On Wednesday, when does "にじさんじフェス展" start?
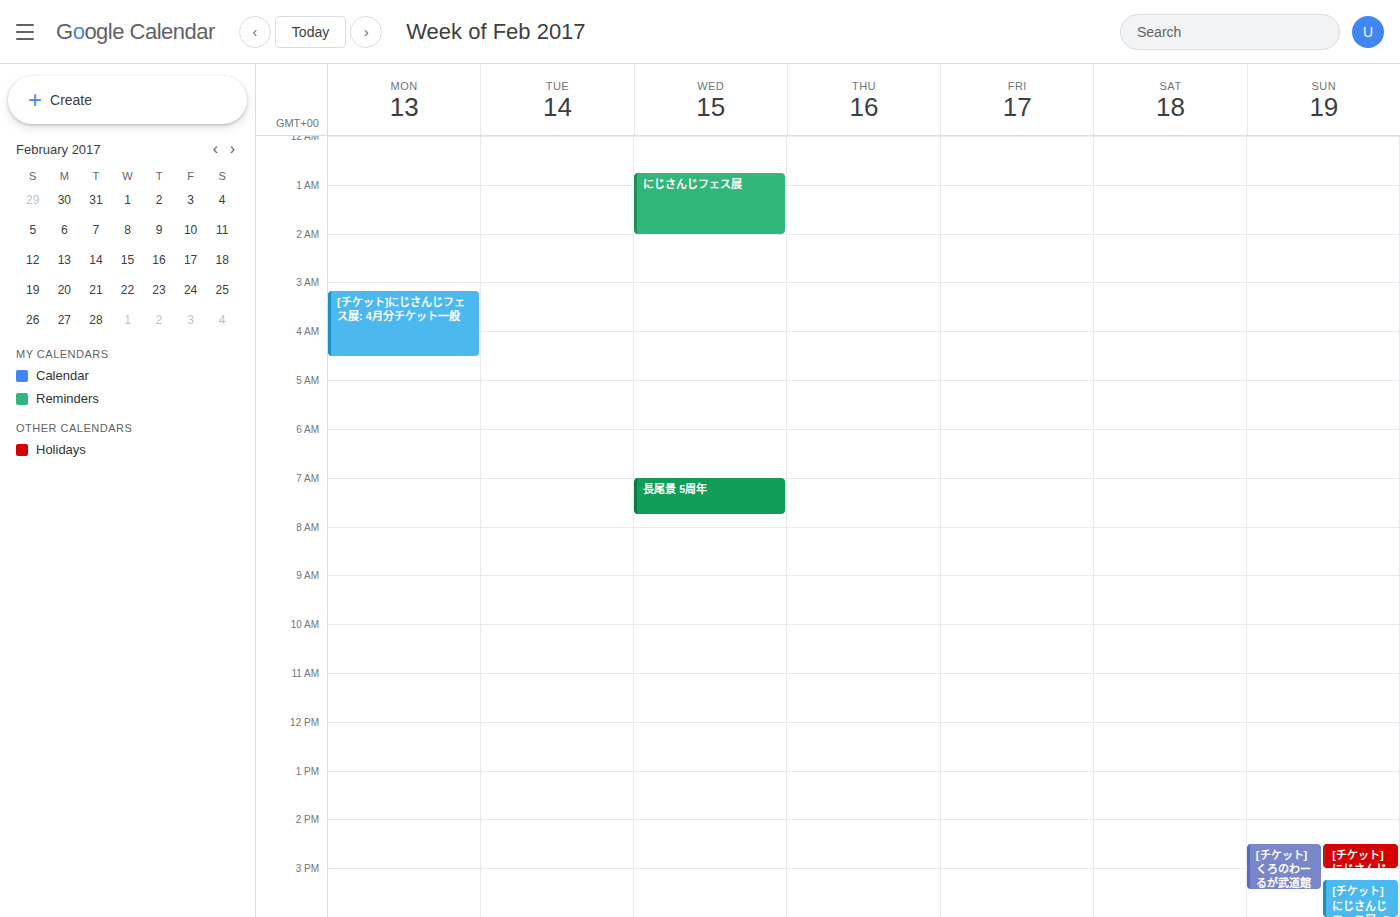
00:45